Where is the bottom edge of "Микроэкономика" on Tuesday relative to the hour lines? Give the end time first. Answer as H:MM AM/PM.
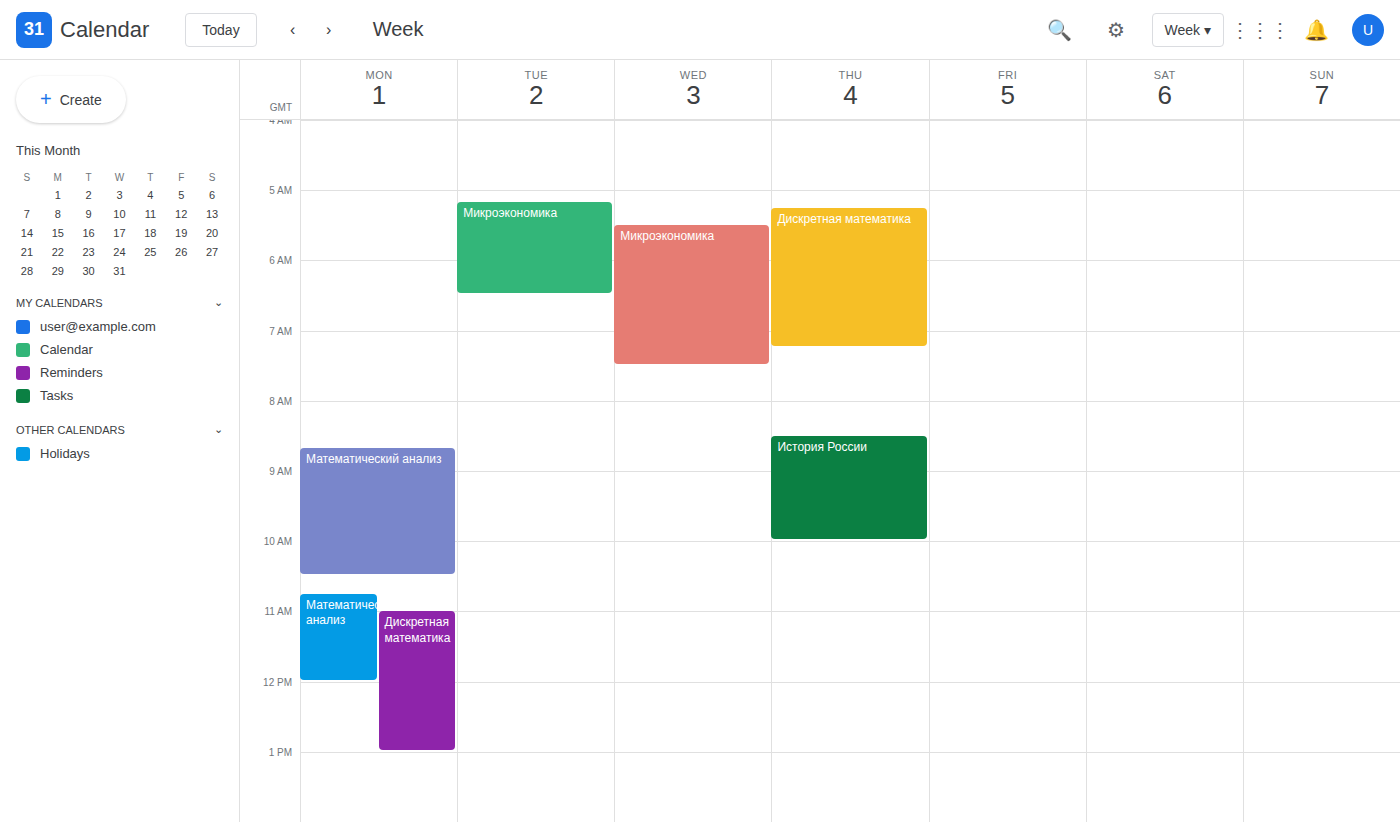
6:30 AM -- halfway between the 6 AM and 7 AM lines.